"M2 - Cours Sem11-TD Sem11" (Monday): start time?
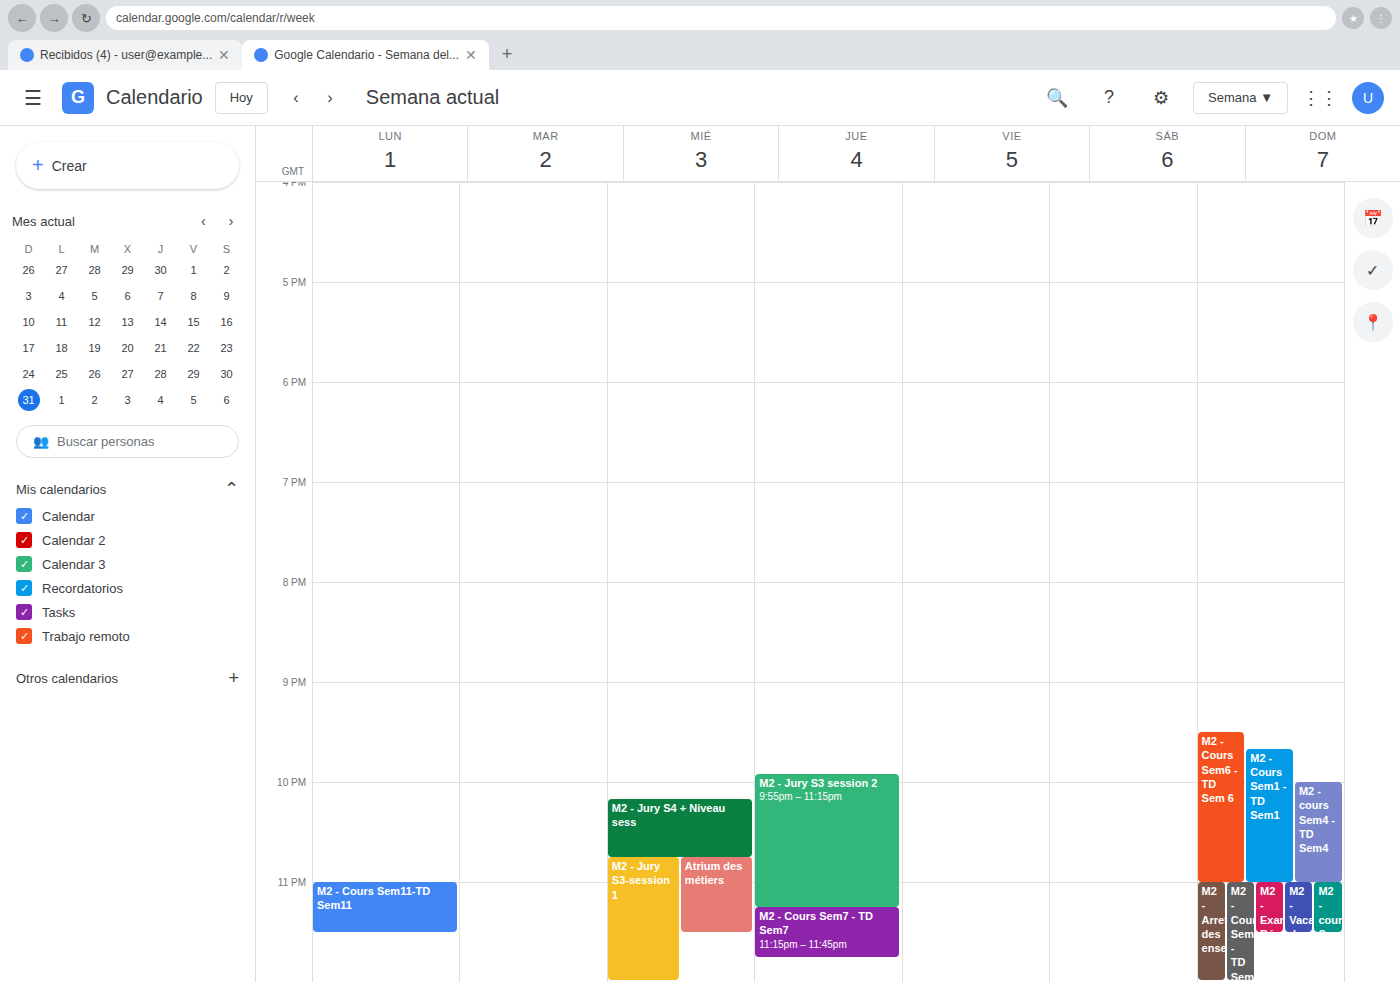
11:00 PM